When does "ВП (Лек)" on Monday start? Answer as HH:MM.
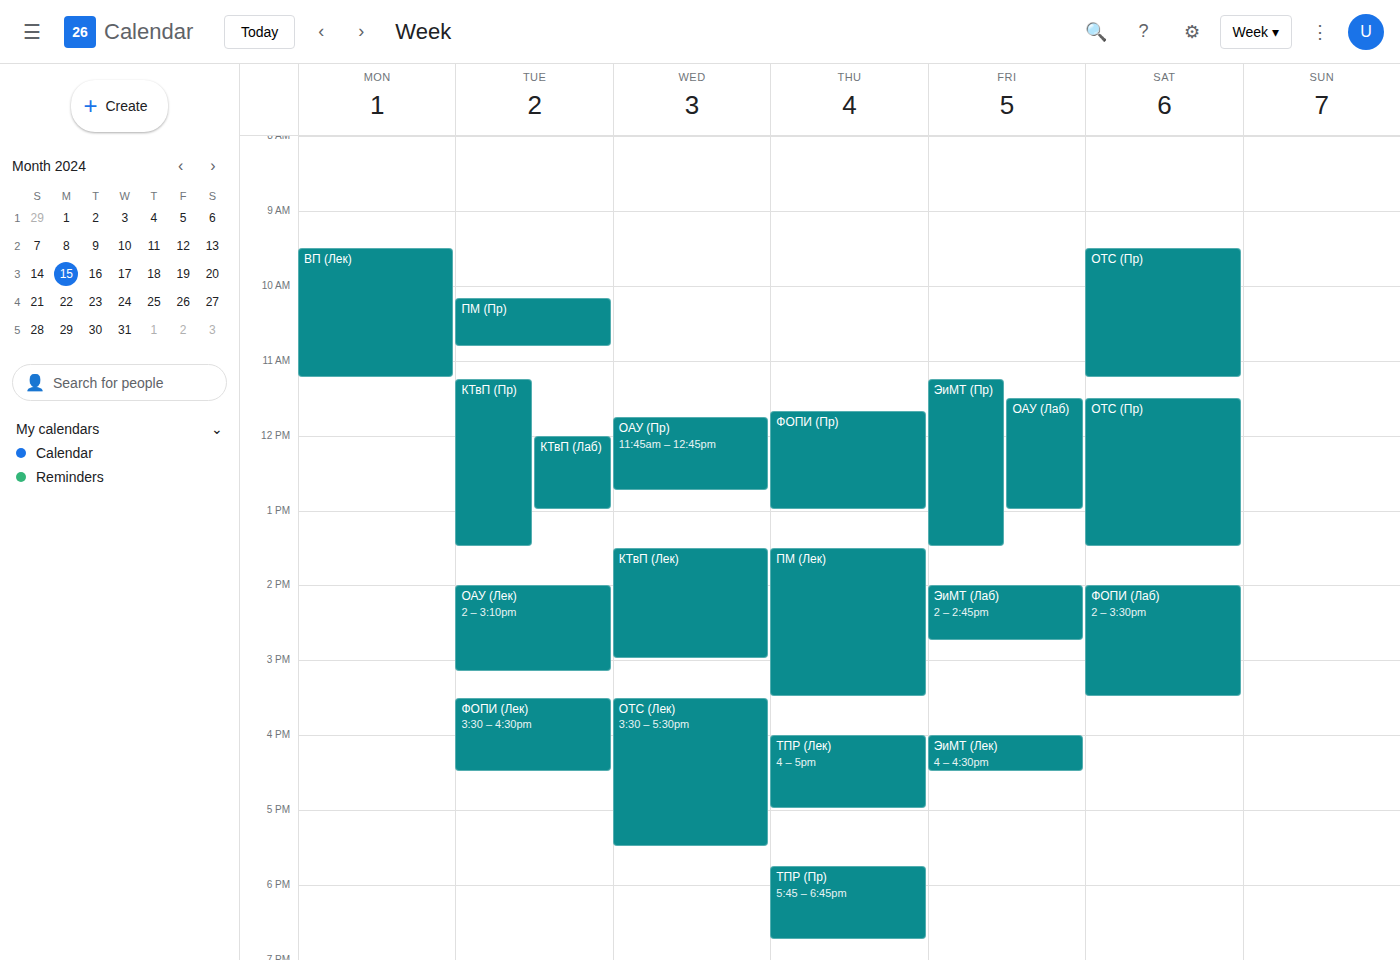
09:30